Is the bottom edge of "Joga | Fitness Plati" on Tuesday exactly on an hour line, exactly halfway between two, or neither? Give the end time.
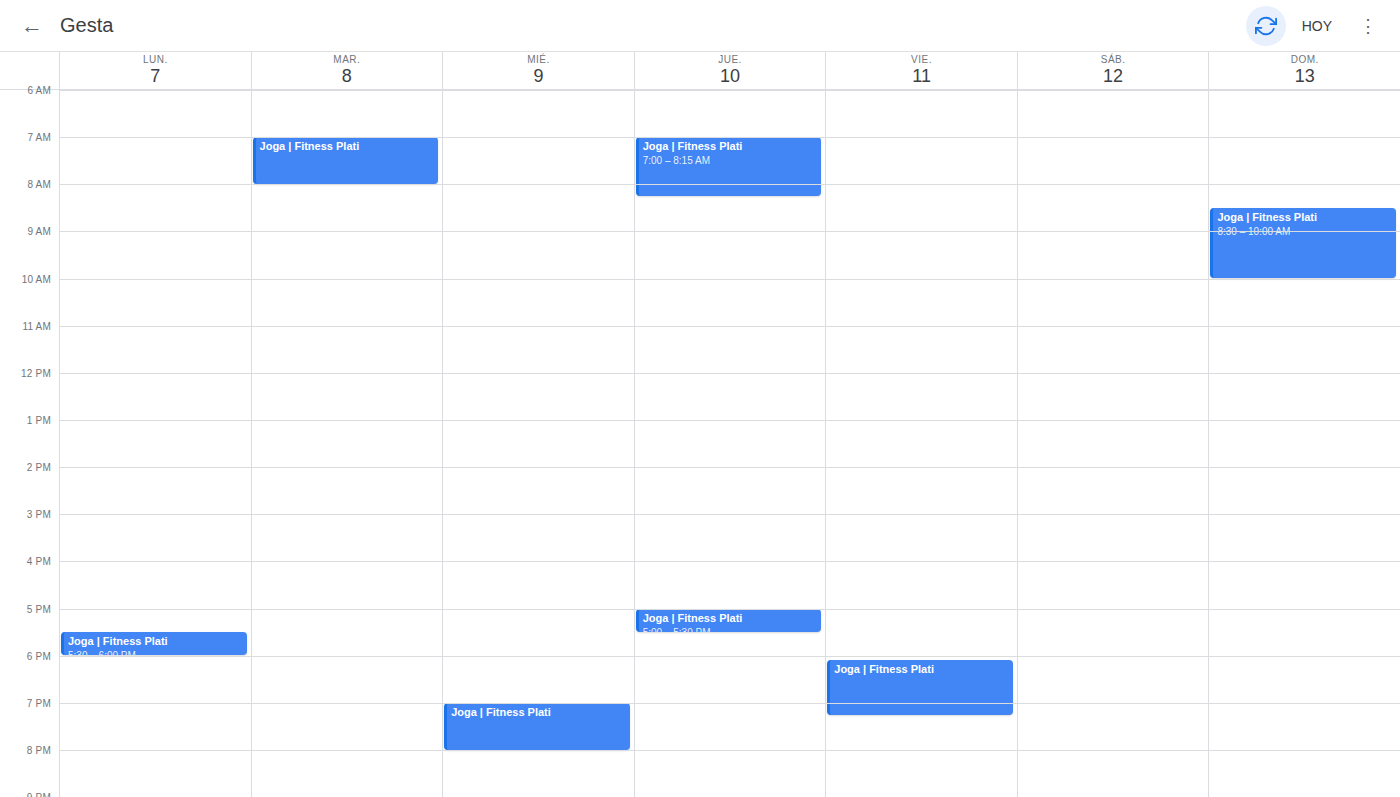
8:00 AM -- exactly on the 8 AM line.